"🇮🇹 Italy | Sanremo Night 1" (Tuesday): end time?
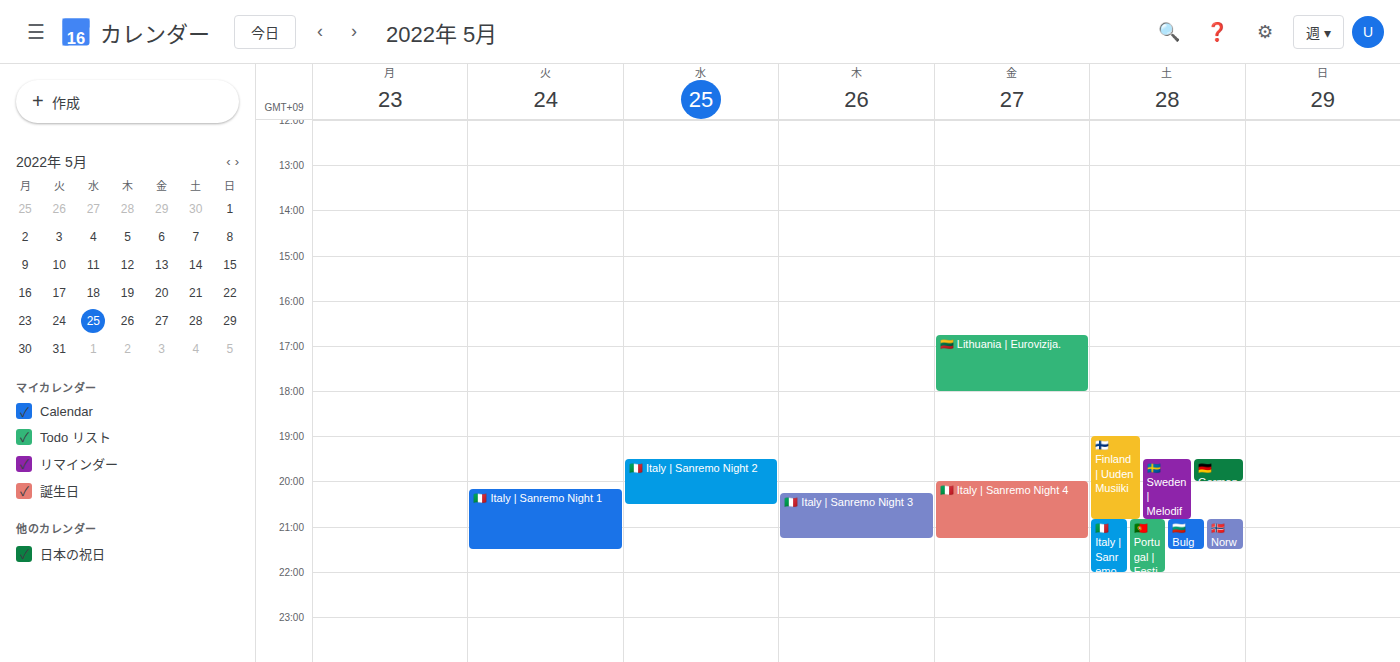
21:30